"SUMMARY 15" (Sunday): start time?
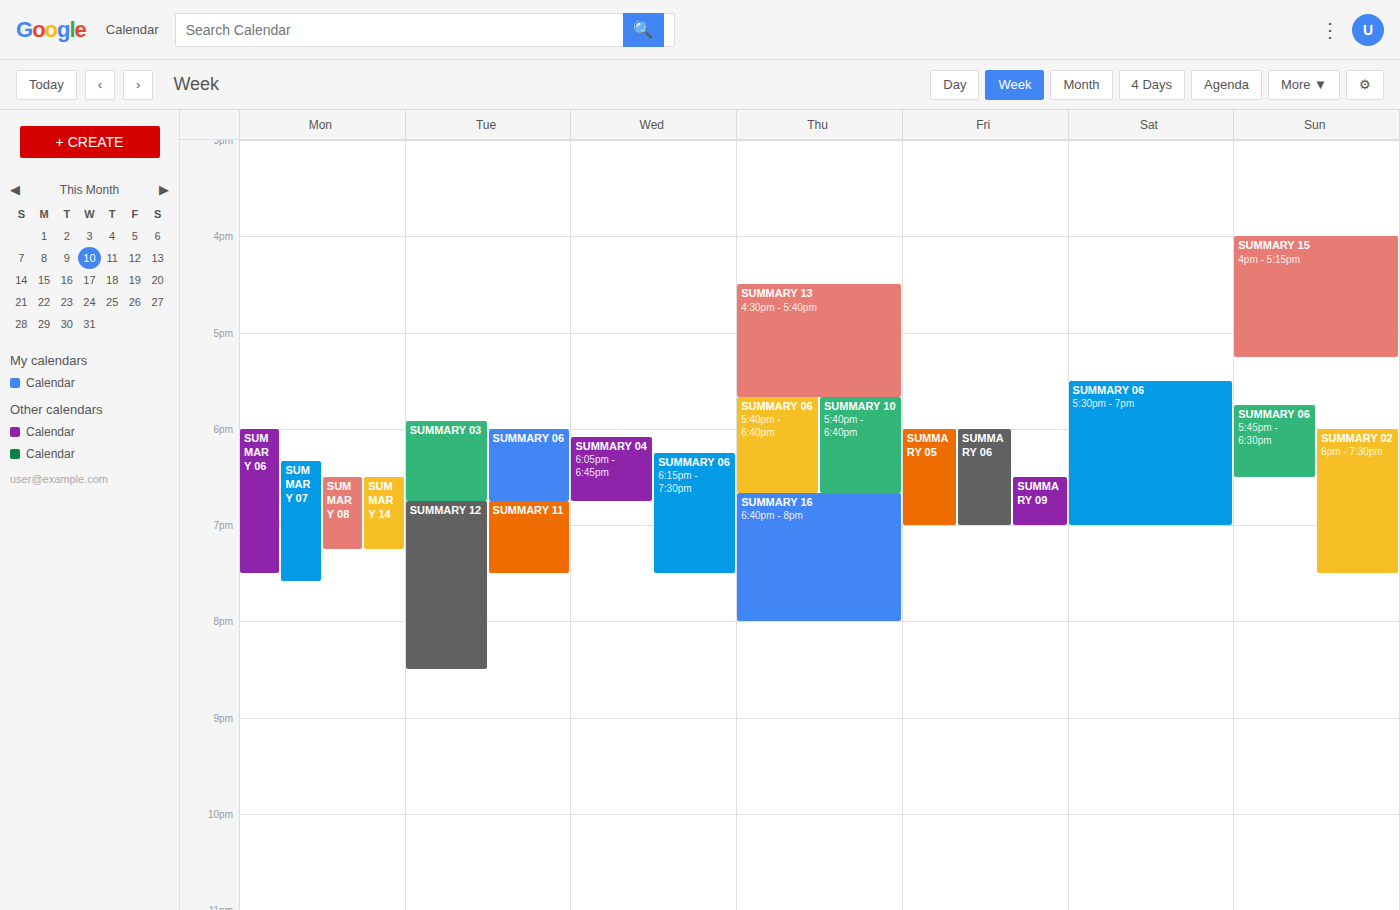
4:00 PM